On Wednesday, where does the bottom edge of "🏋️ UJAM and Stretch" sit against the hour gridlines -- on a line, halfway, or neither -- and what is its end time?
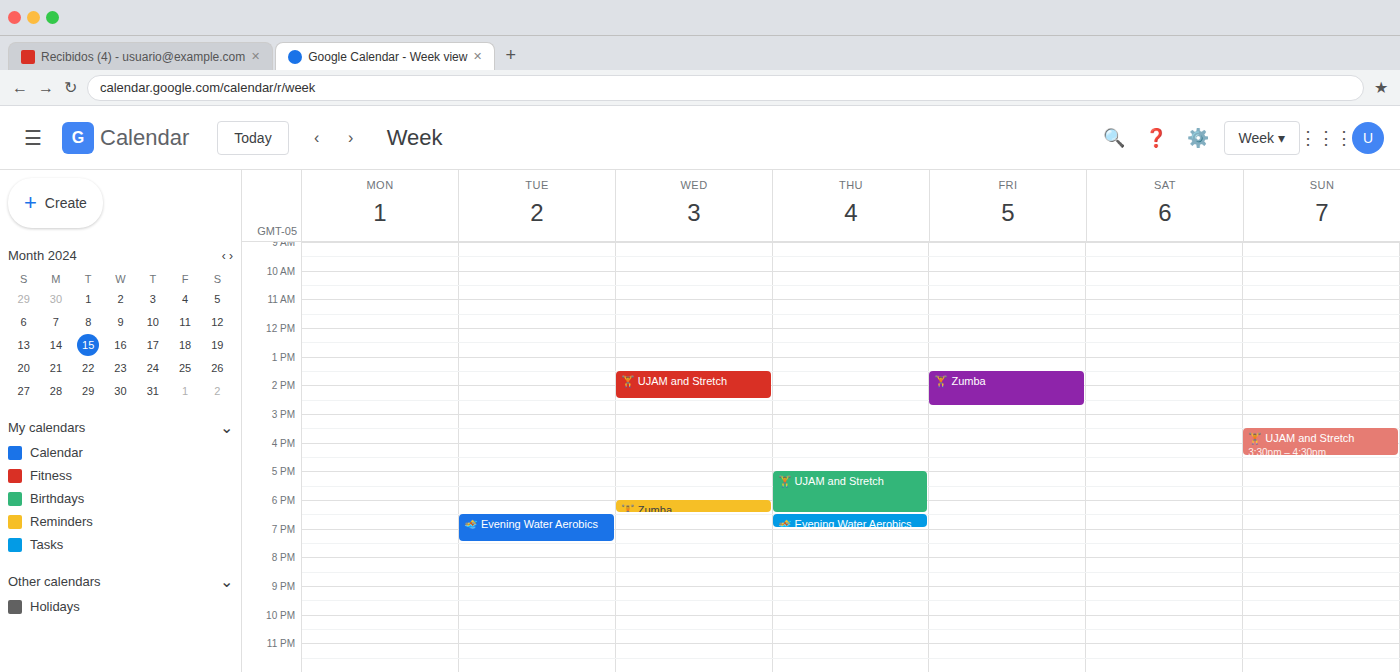
14:30 -- halfway between the 14:00 and 15:00 lines.